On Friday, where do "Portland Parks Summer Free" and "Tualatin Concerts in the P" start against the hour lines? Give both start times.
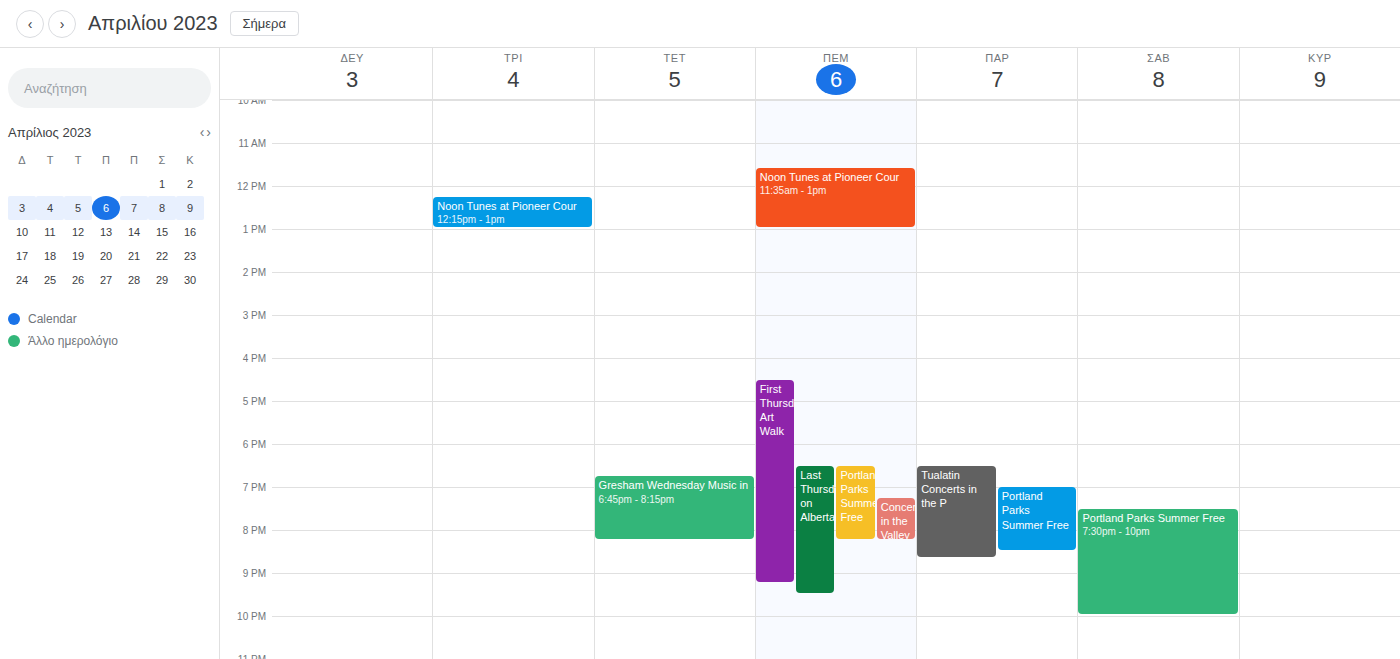
"Portland Parks Summer Free": 7:00 PM, exactly on the 7 PM line. "Tualatin Concerts in the P": 6:30 PM, halfway between the 6 PM and 7 PM lines.